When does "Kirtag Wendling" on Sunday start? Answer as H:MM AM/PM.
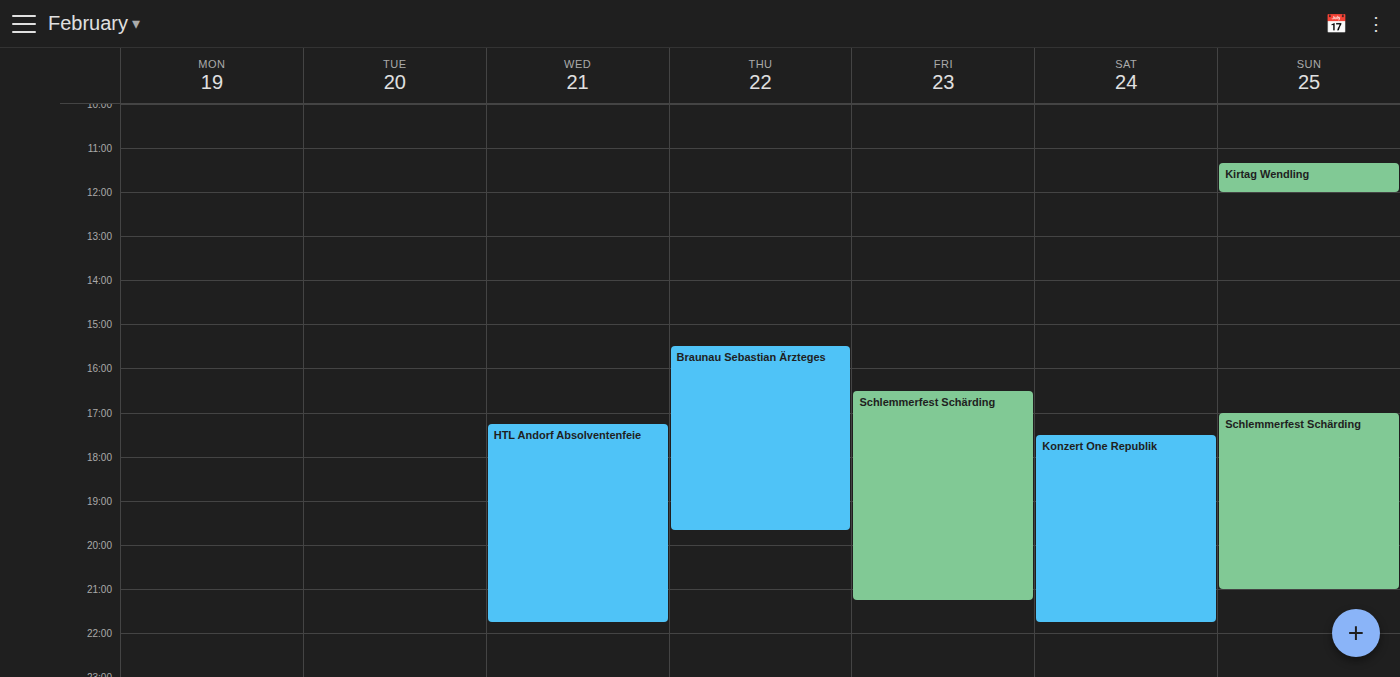
11:20 AM